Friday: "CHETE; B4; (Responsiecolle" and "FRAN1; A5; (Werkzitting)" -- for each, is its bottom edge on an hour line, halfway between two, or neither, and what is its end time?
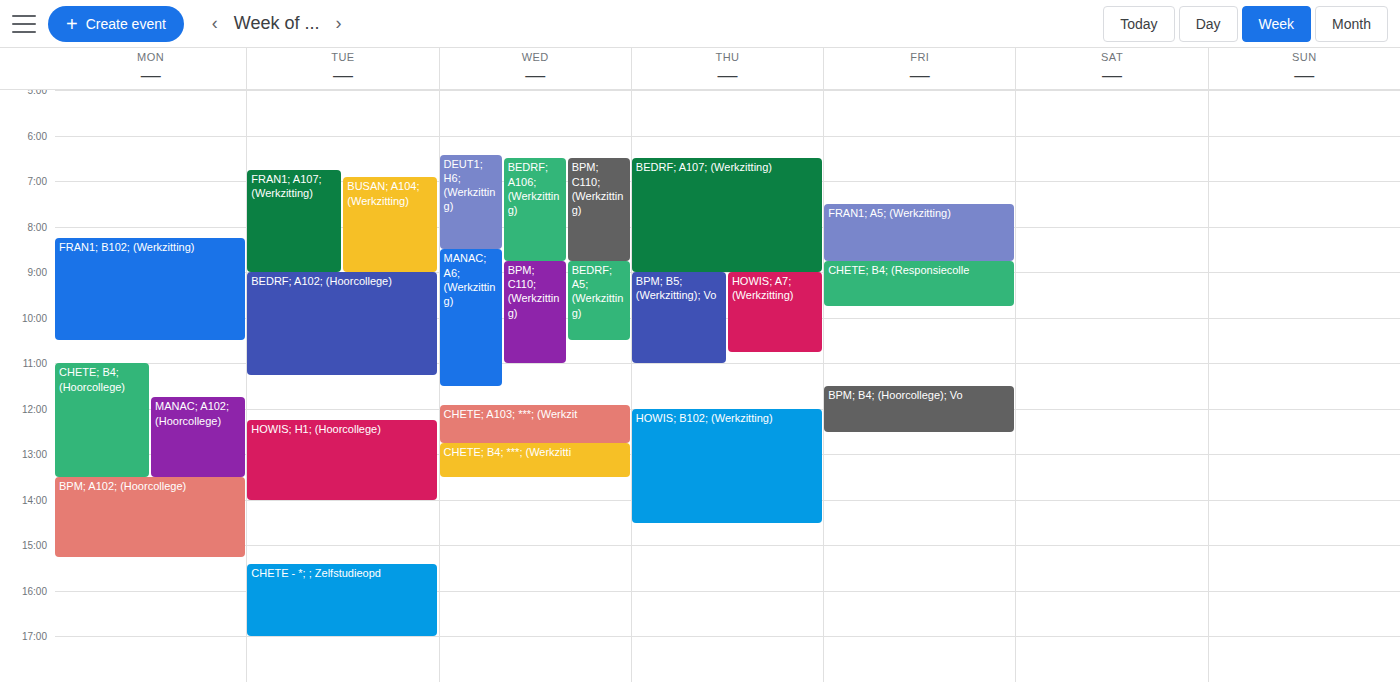
"CHETE; B4; (Responsiecolle": 9:45 AM, neither: three quarters of the way from the 9 AM line to the 10 AM line. "FRAN1; A5; (Werkzitting)": 8:45 AM, neither: three quarters of the way from the 8 AM line to the 9 AM line.